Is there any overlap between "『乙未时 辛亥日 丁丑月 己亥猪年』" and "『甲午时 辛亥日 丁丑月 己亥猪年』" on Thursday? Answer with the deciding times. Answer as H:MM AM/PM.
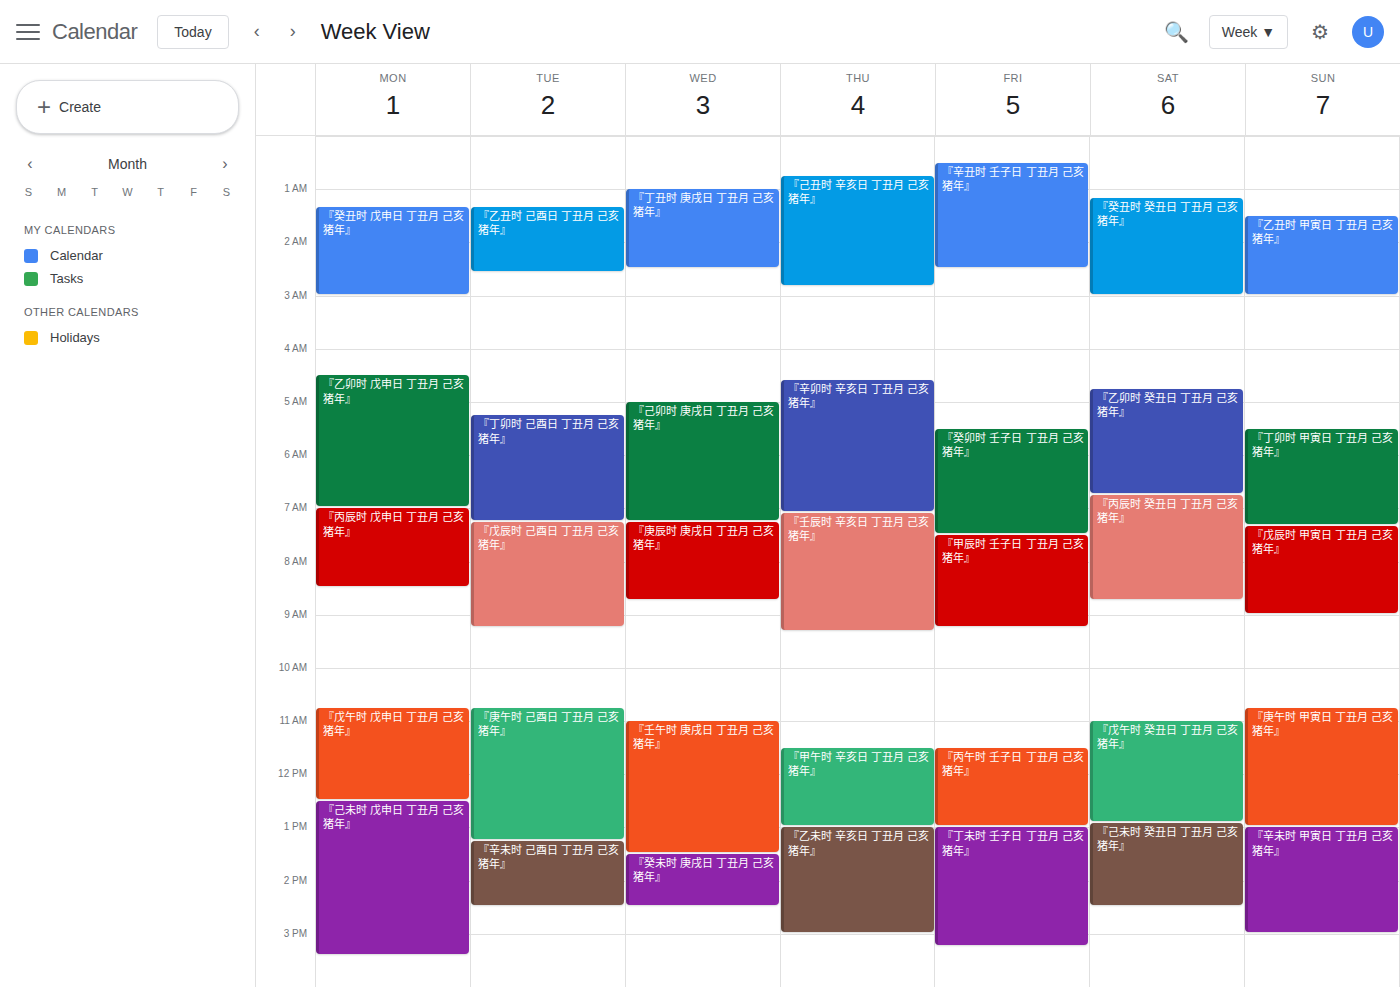
"『甲午时 辛亥日 丁丑月 己亥猪年』" ends at 1:00 PM, exactly when "『乙未时 辛亥日 丁丑月 己亥猪年』" starts -- they touch but do not overlap.